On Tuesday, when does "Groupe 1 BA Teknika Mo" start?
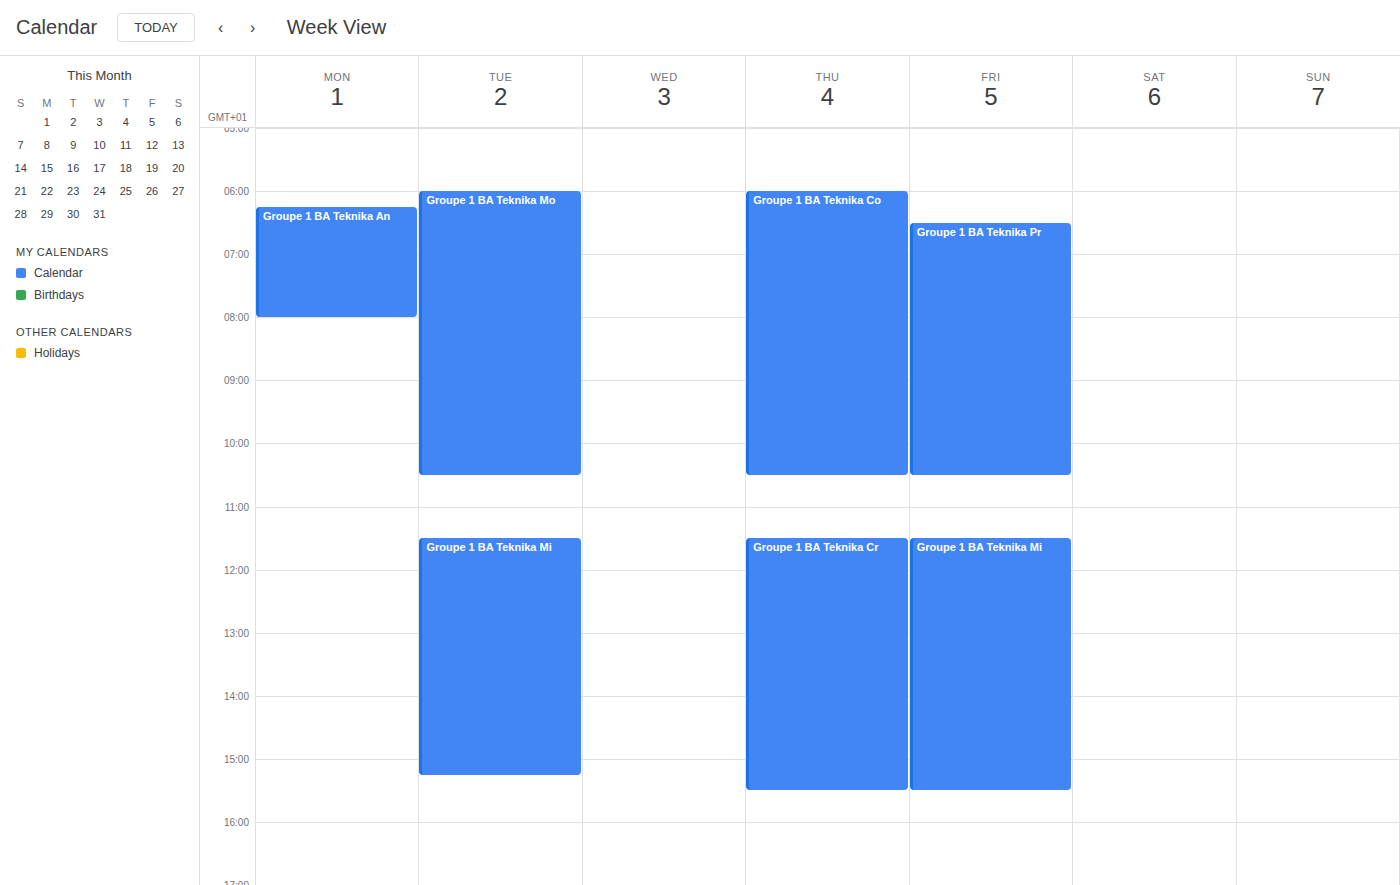
6:00 AM